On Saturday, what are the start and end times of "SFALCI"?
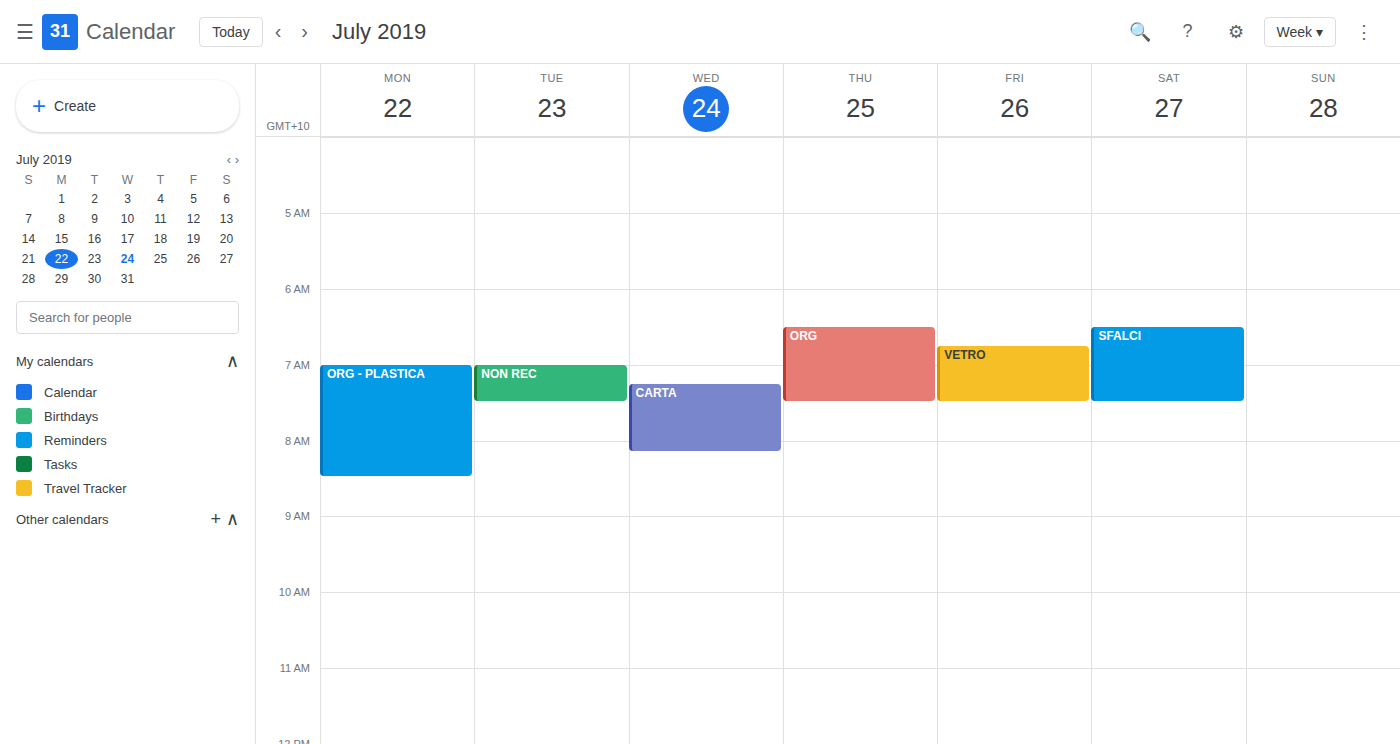
6:30 AM to 7:30 AM